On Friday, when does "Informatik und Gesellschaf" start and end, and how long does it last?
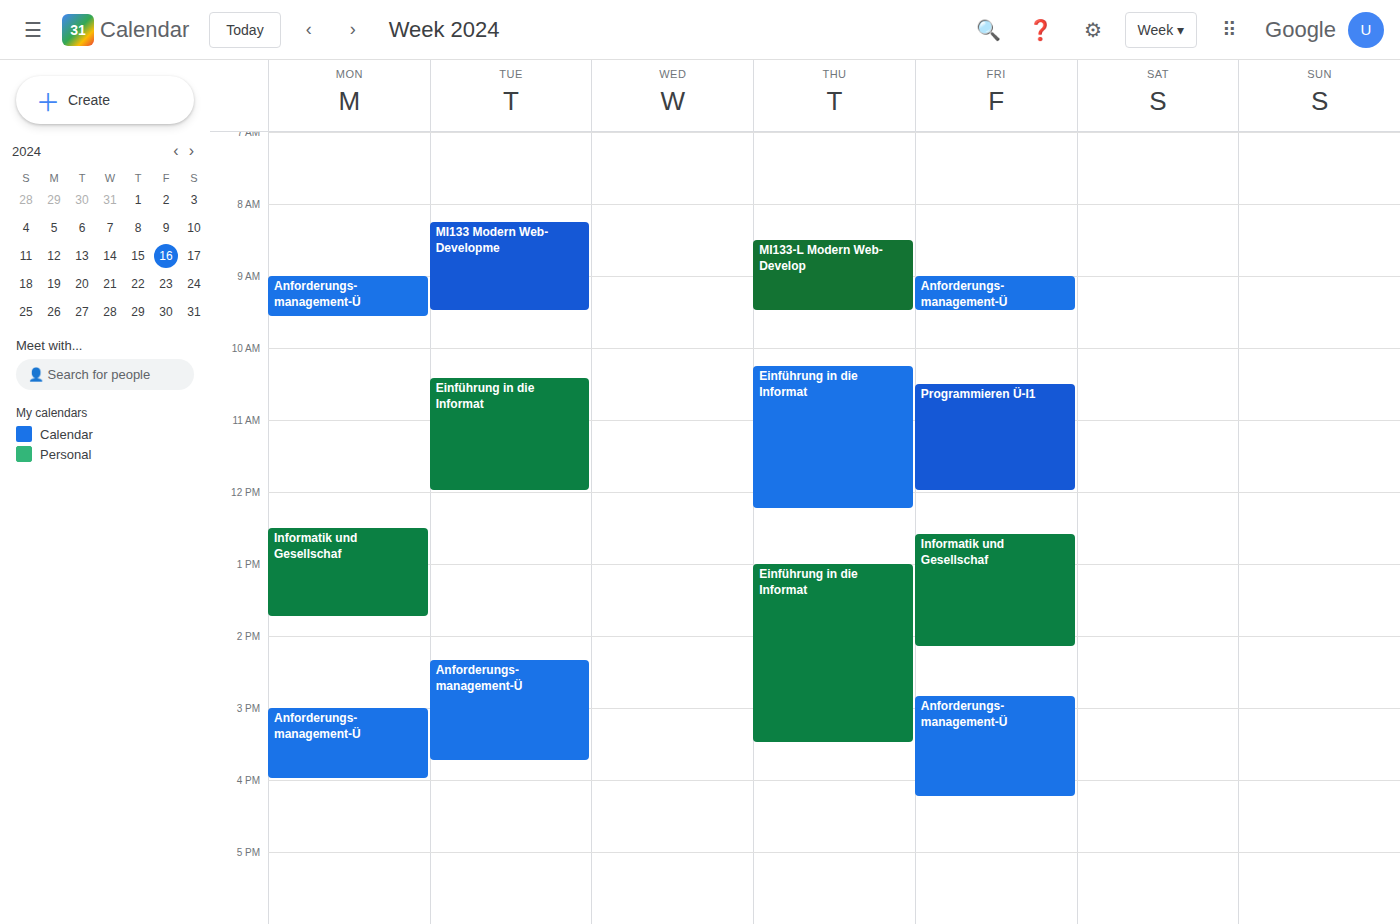
12:35 PM to 2:10 PM, 1 hour 35 minutes